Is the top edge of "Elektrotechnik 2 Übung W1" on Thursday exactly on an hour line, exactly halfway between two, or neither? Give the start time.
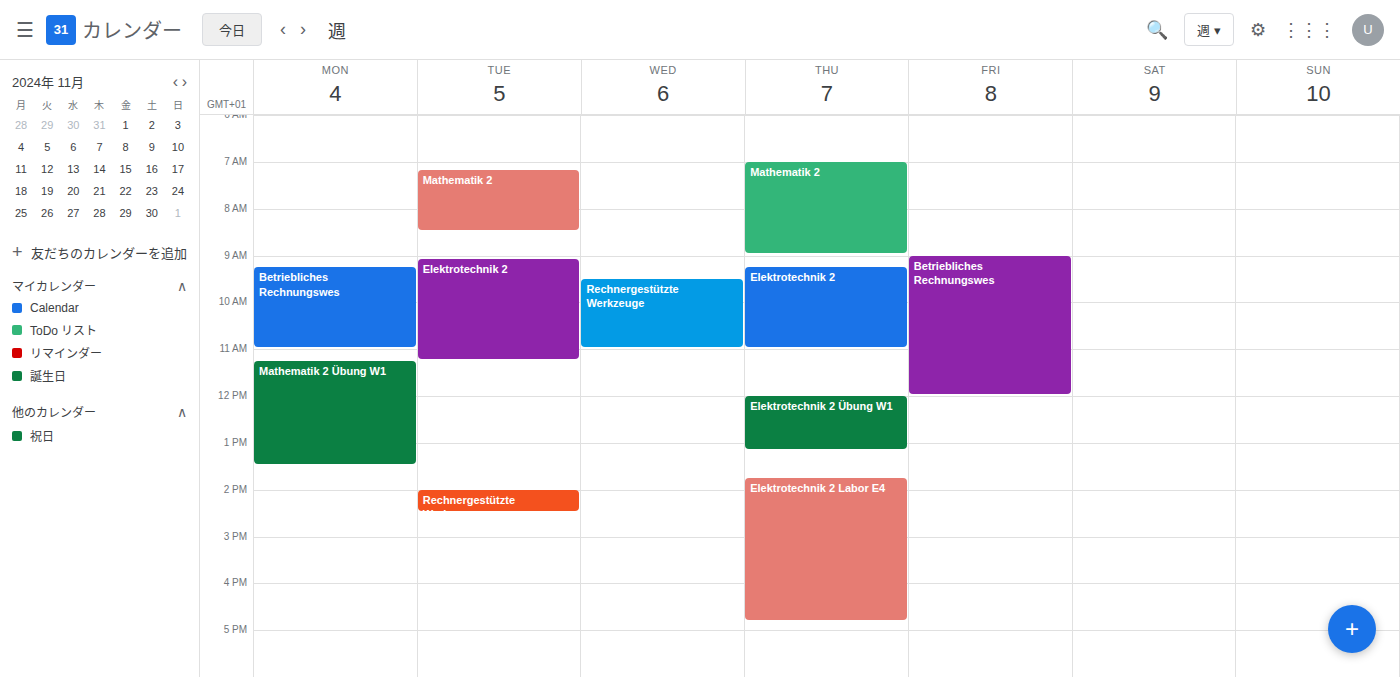
12:00 PM -- exactly on the 12 PM line.